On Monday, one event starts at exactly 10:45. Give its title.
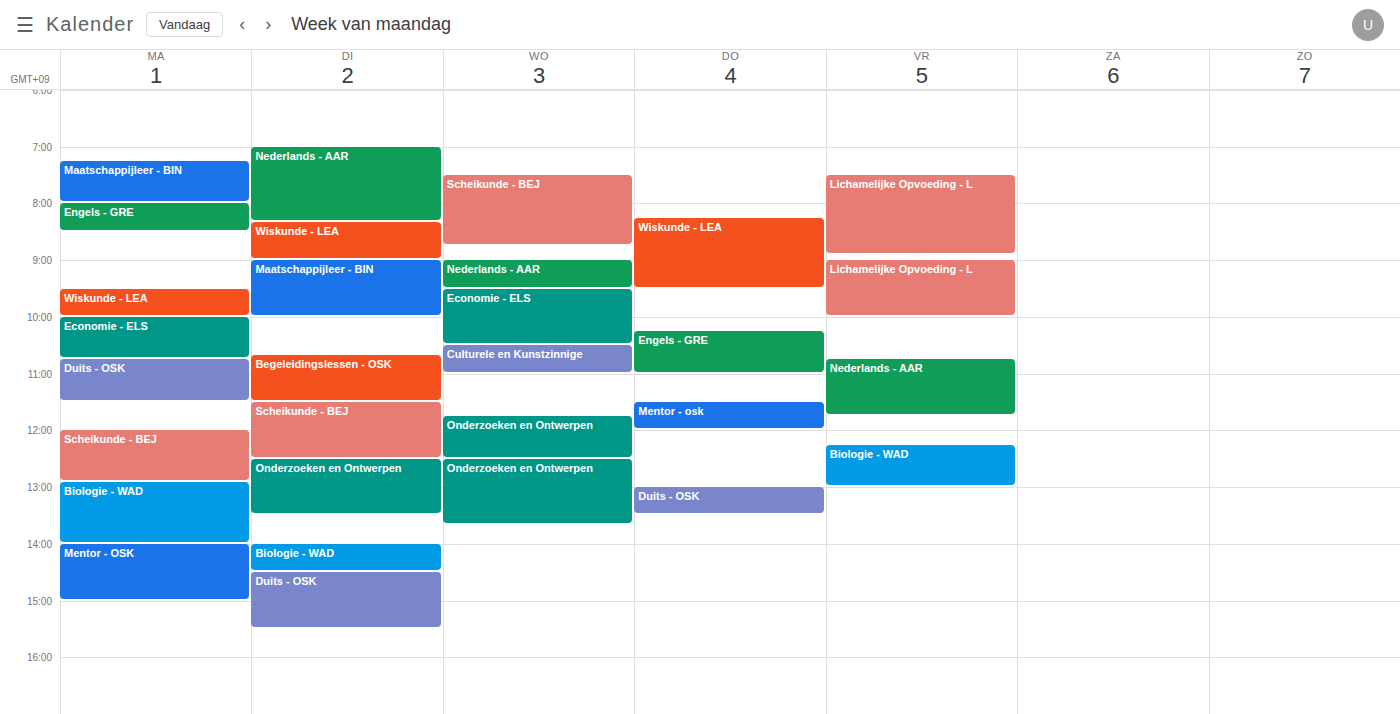
"Duits - OSK"